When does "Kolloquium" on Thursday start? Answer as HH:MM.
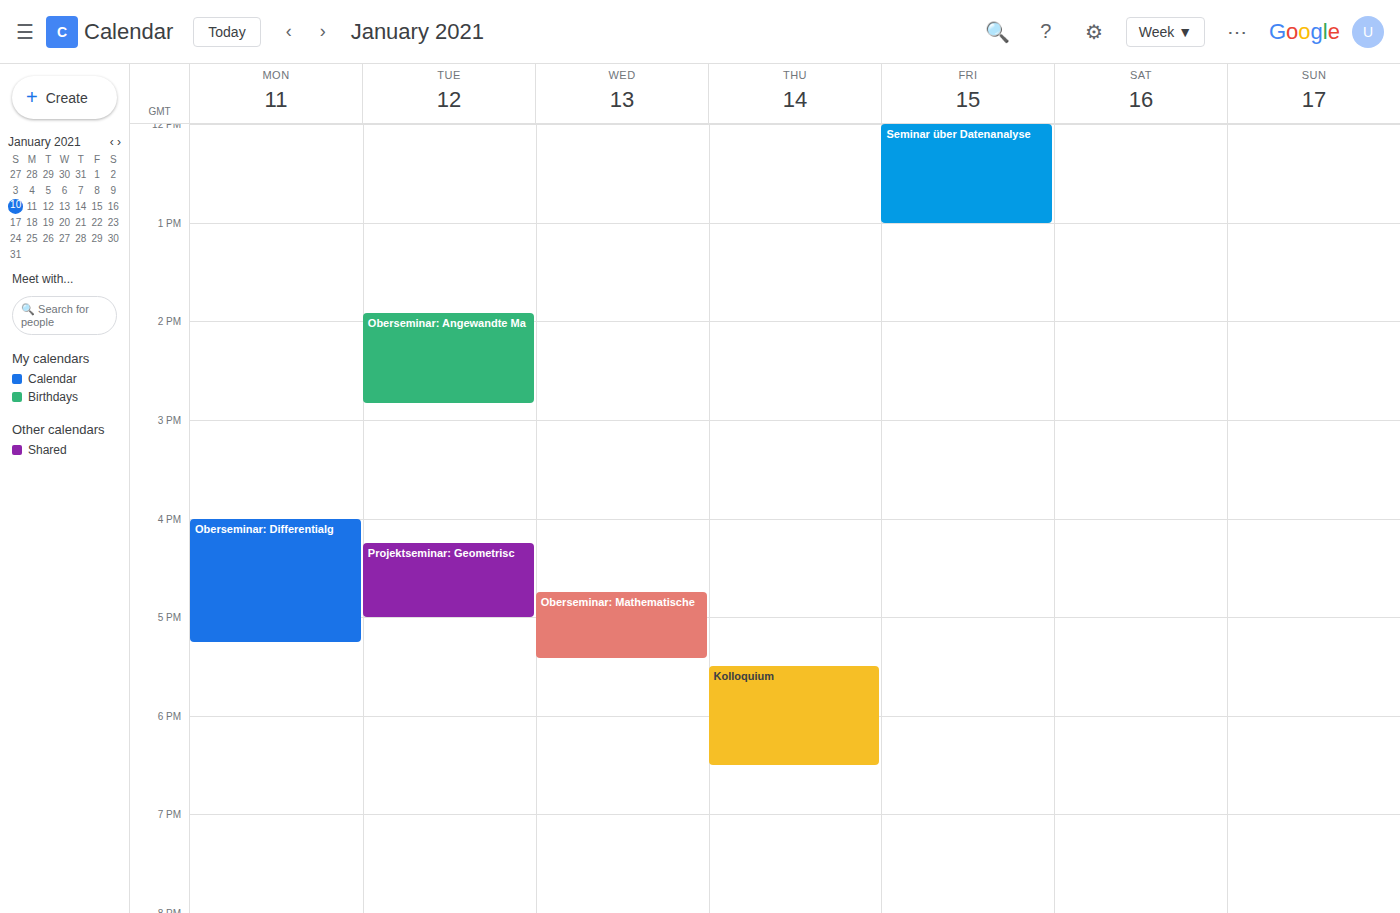
17:30